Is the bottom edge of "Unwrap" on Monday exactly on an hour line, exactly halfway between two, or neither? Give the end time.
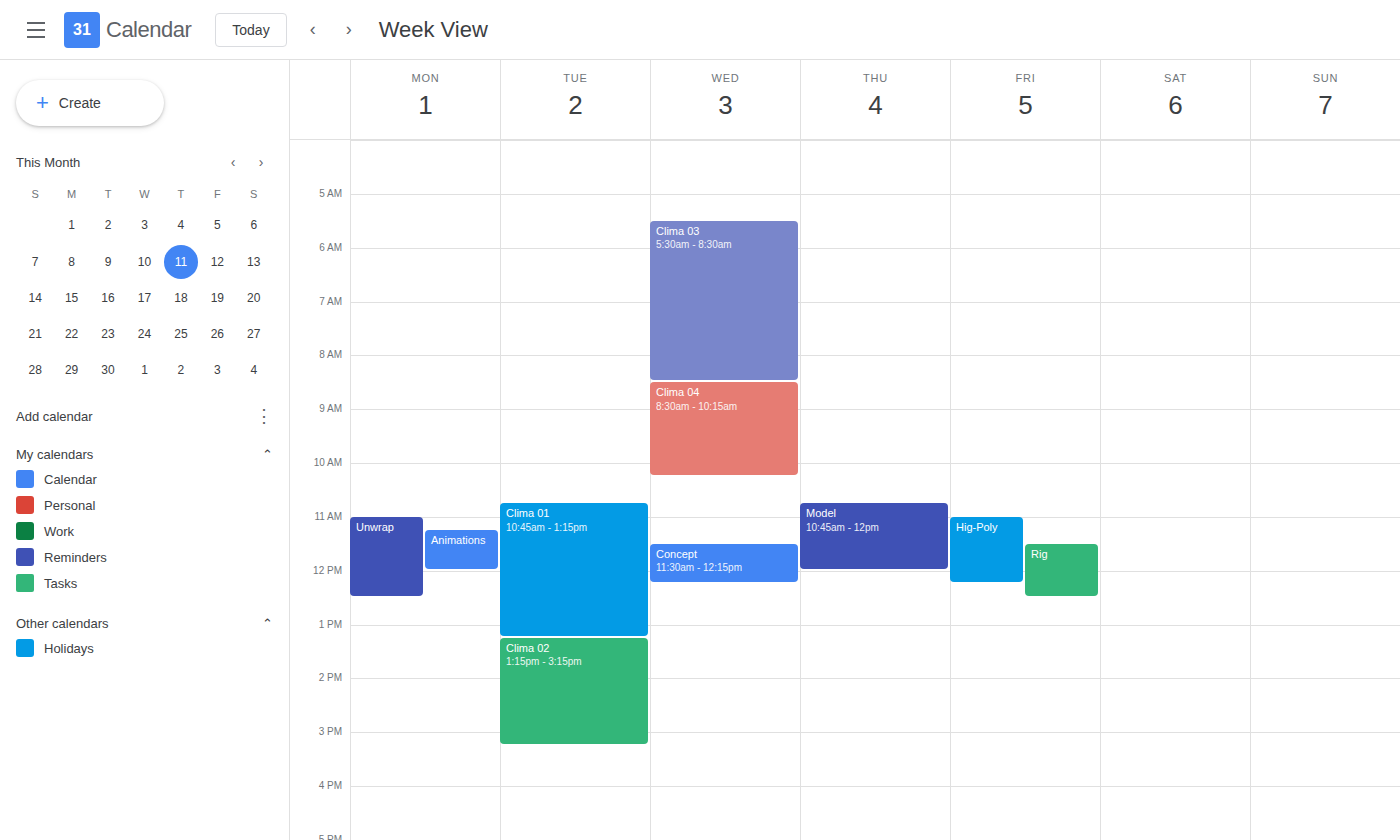
12:30 PM -- halfway between the 12 PM and 1 PM lines.